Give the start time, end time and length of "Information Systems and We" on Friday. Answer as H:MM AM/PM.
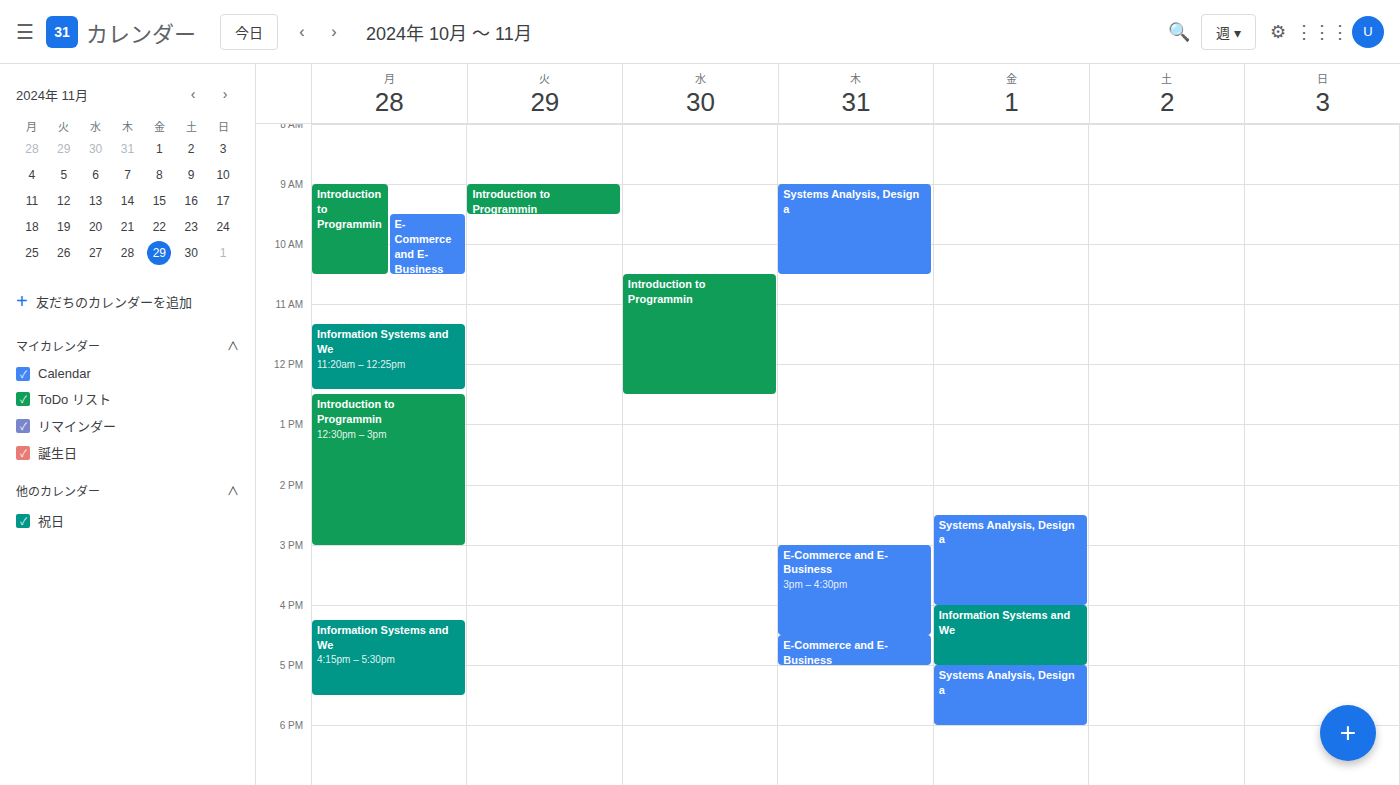
4:00 PM to 5:00 PM, 1 hour